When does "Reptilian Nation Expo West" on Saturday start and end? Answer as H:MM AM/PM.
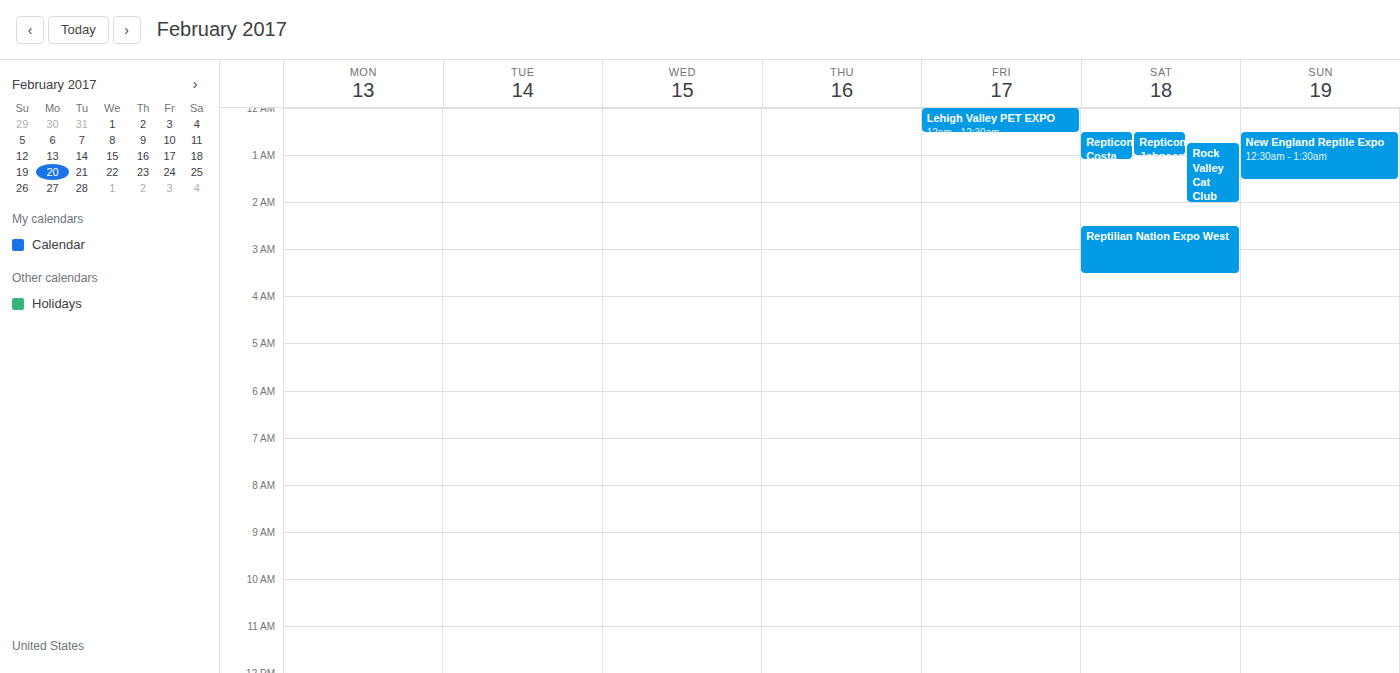
2:30 AM to 3:30 AM